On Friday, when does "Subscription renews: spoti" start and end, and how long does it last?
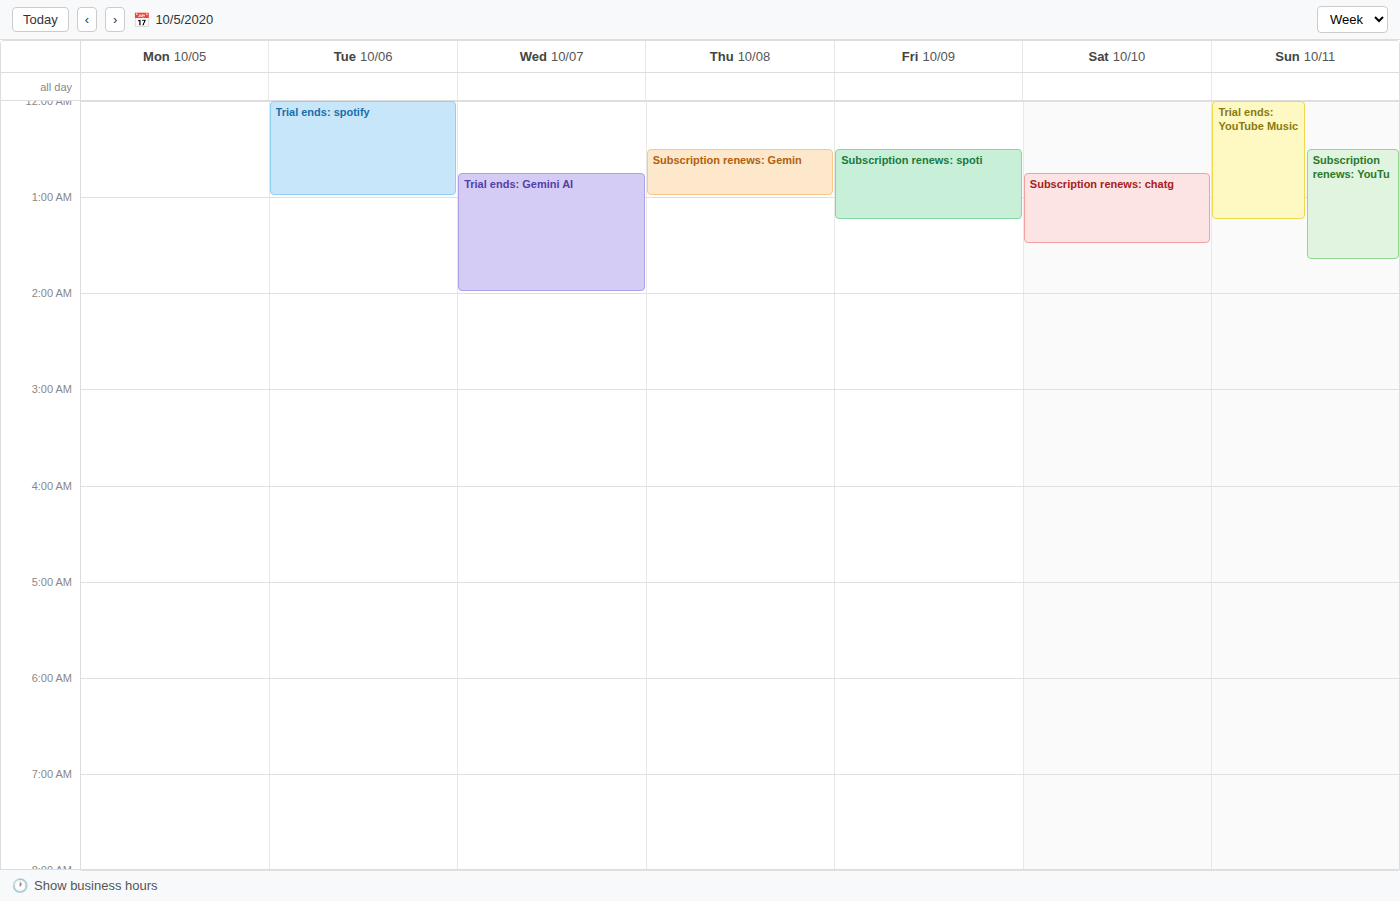
12:30 AM to 1:15 AM, 45 minutes